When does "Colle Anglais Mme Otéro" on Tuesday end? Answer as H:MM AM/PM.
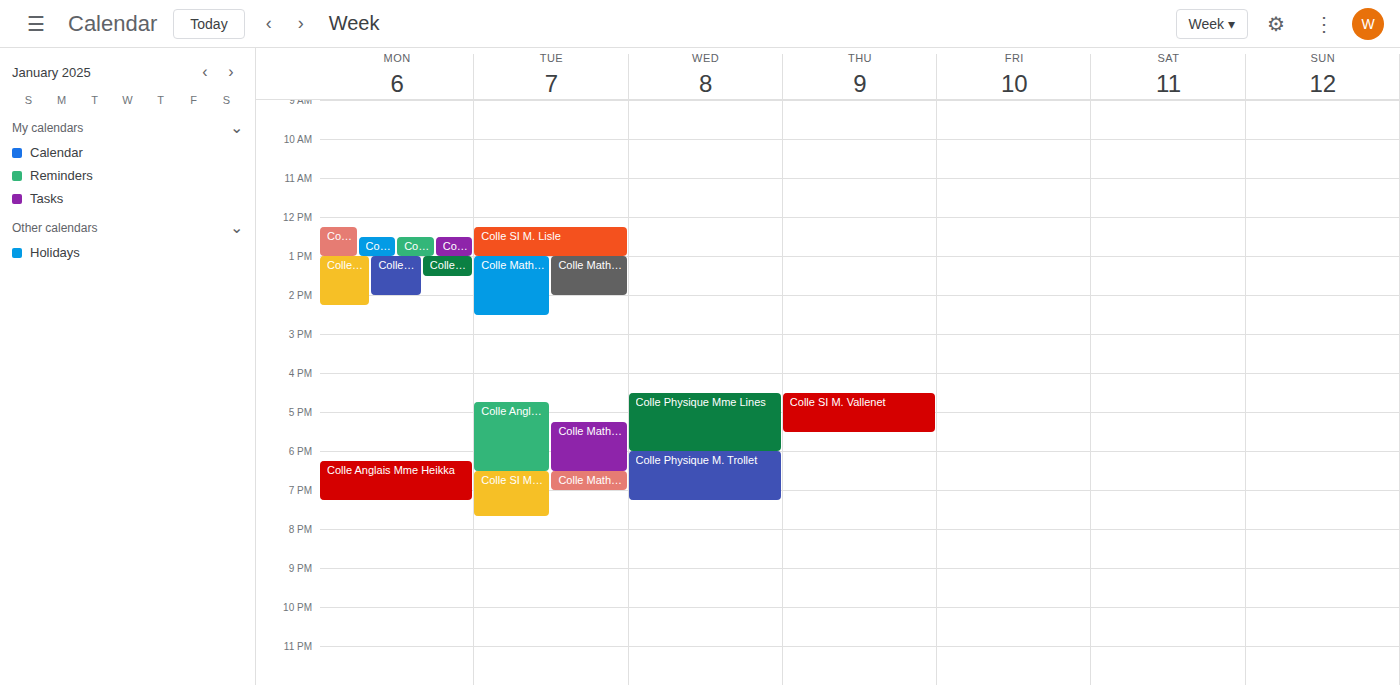
6:30 PM